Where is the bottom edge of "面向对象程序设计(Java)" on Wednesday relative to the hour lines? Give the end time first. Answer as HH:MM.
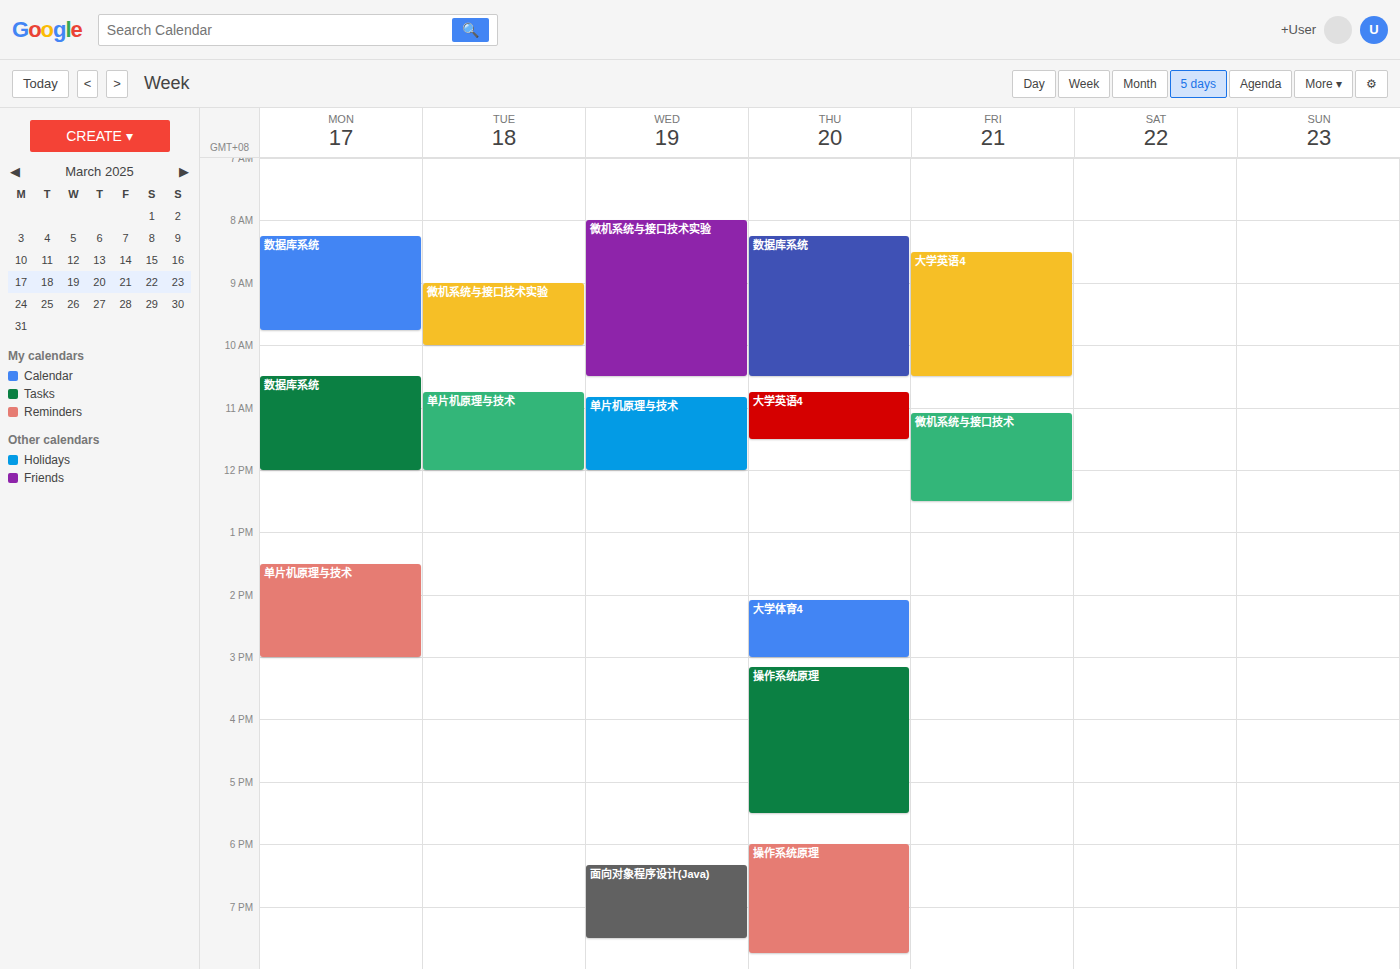
19:30 -- halfway between the 19:00 and 20:00 lines.